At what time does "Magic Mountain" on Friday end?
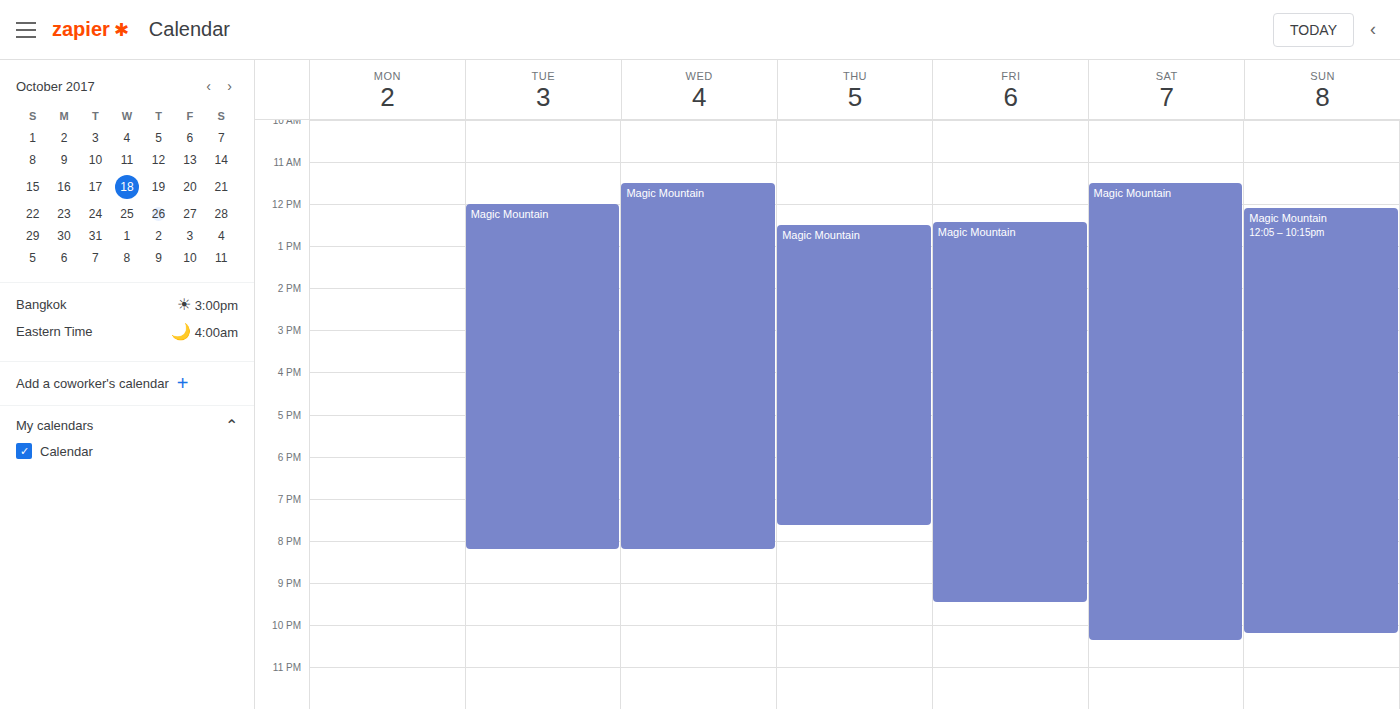
9:30 PM